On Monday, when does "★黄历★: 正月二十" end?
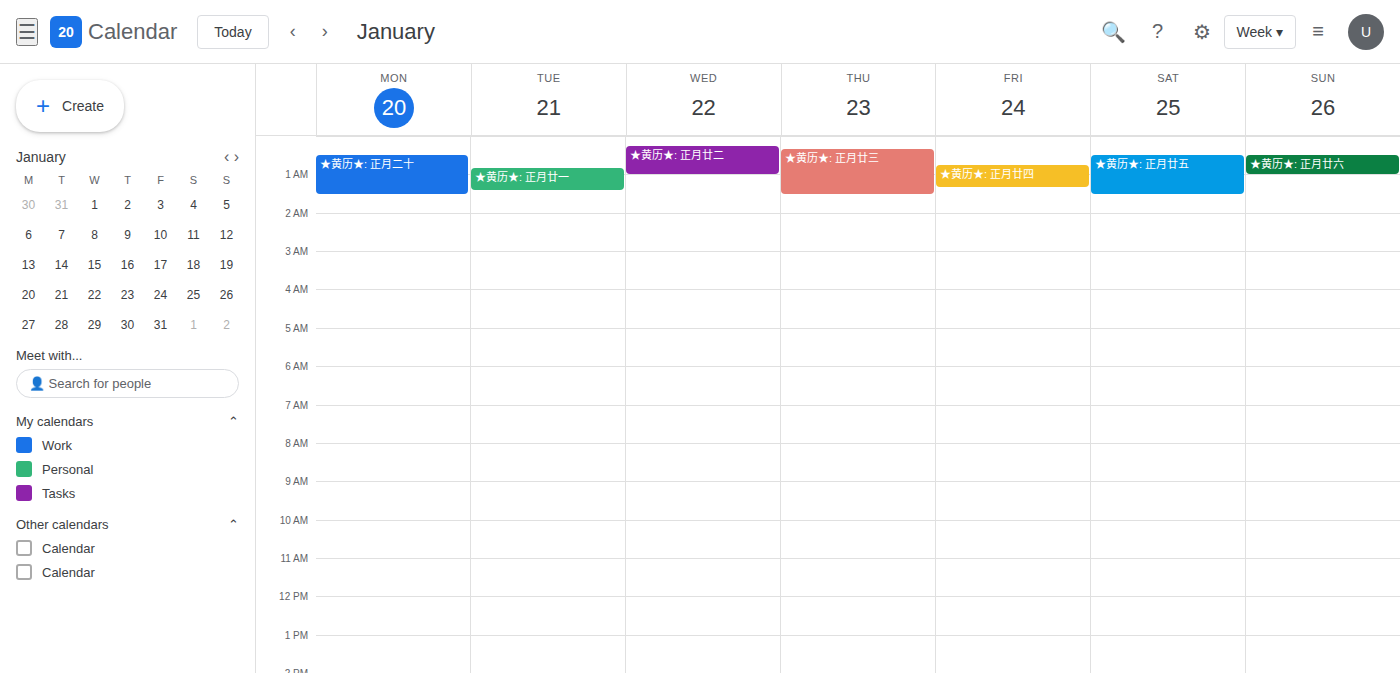
1:30 AM